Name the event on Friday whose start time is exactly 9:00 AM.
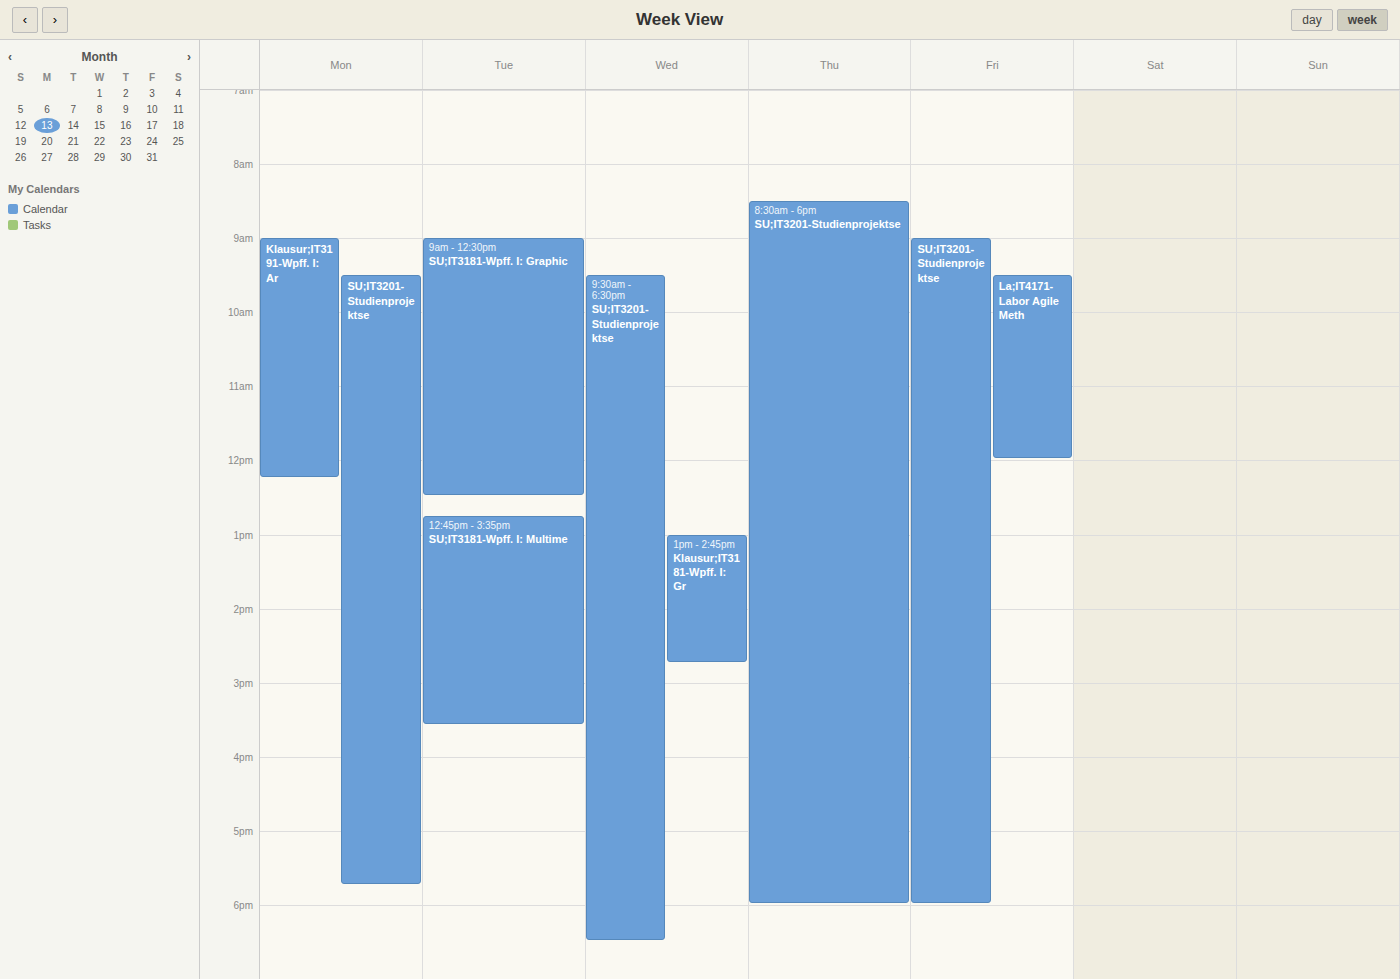
"SU;IT3201-Studienprojektse"